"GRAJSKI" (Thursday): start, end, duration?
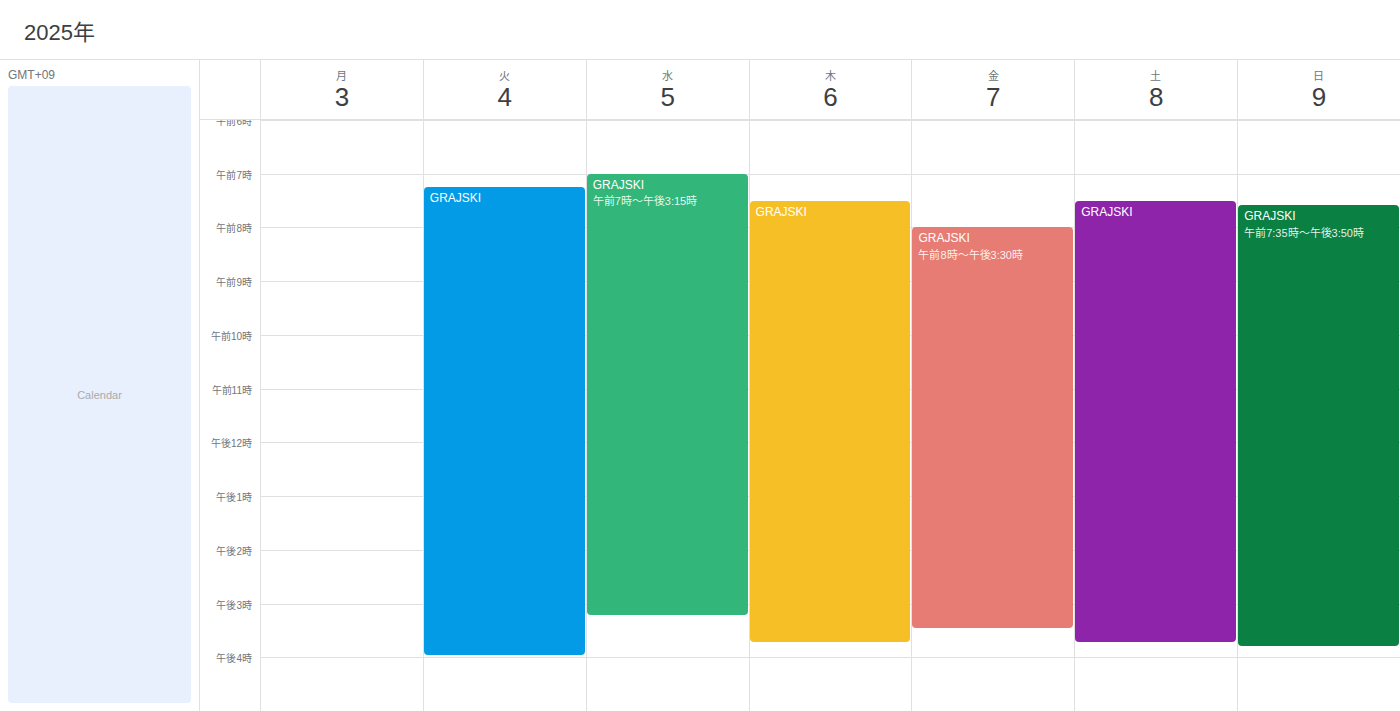
7:30 AM to 3:45 PM, 8 hours 15 minutes